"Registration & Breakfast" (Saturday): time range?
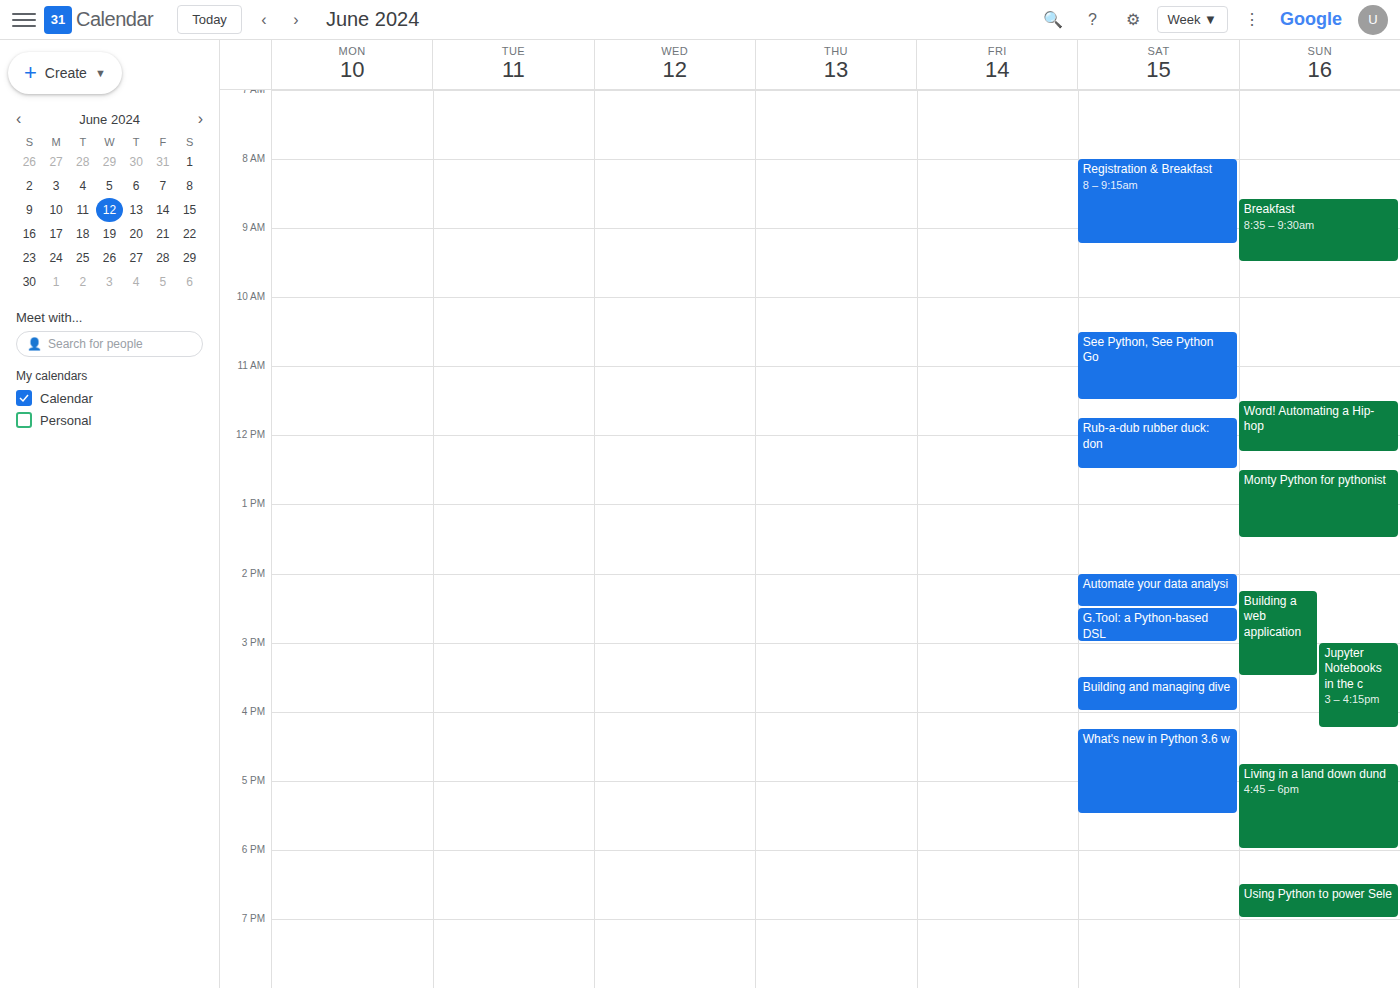
8:00 AM to 9:15 AM